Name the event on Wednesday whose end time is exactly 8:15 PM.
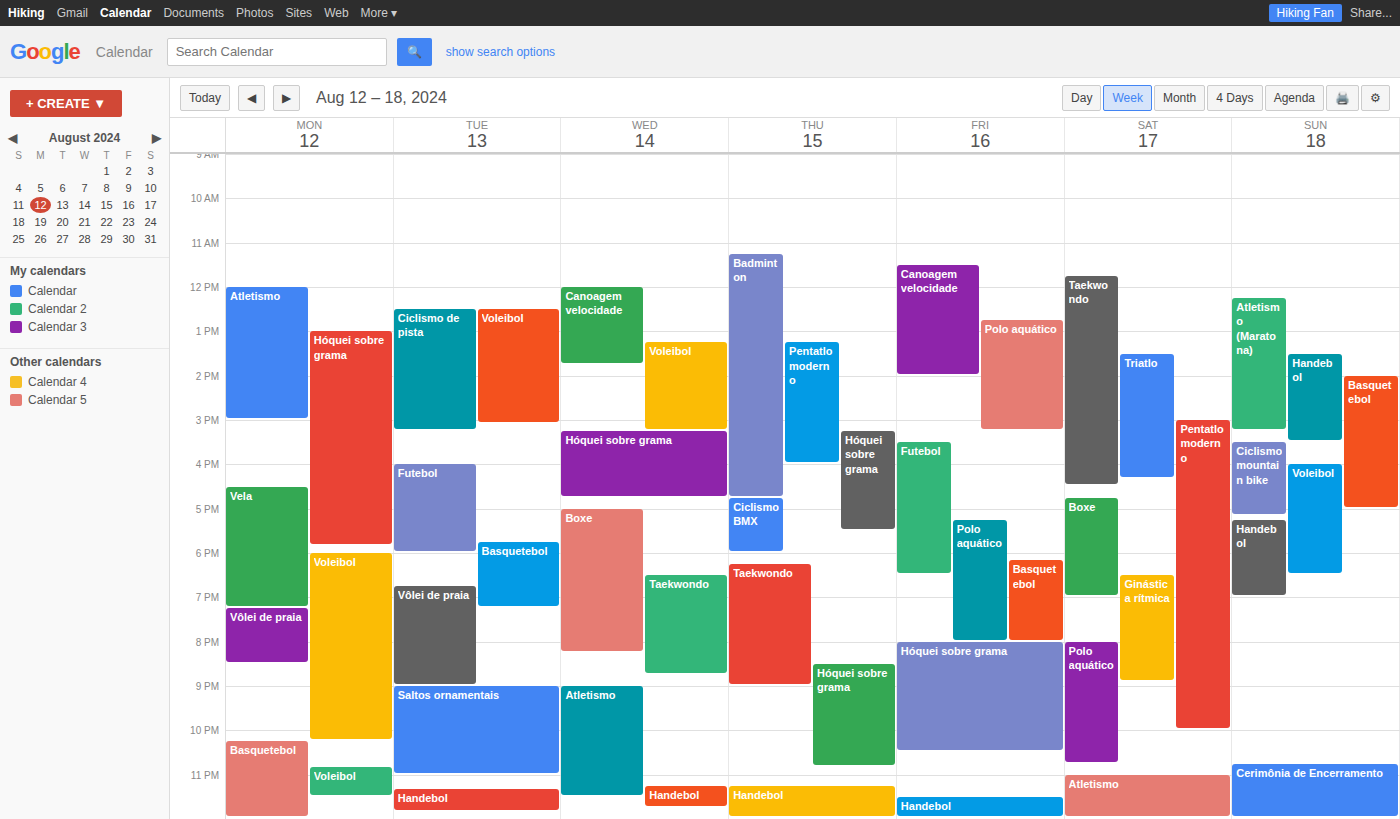
"Boxe"